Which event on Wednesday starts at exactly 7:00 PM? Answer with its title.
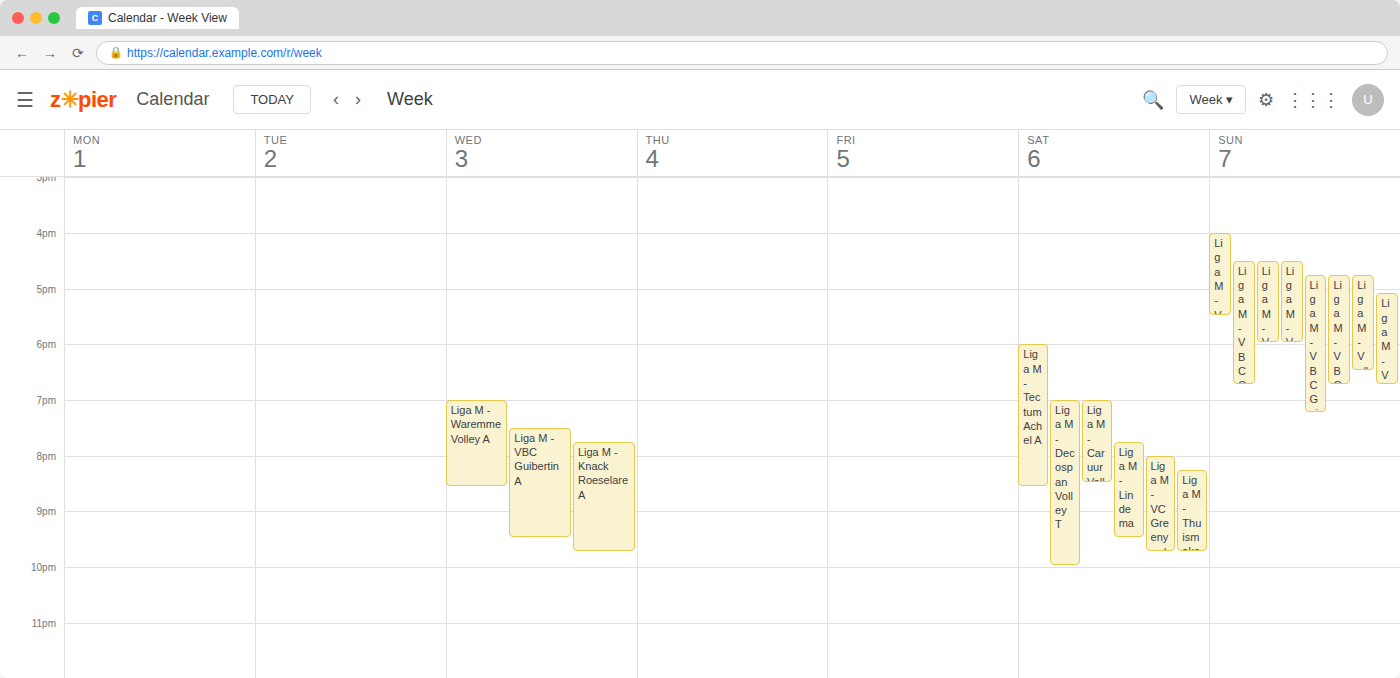
"Liga M - Waremme Volley A"